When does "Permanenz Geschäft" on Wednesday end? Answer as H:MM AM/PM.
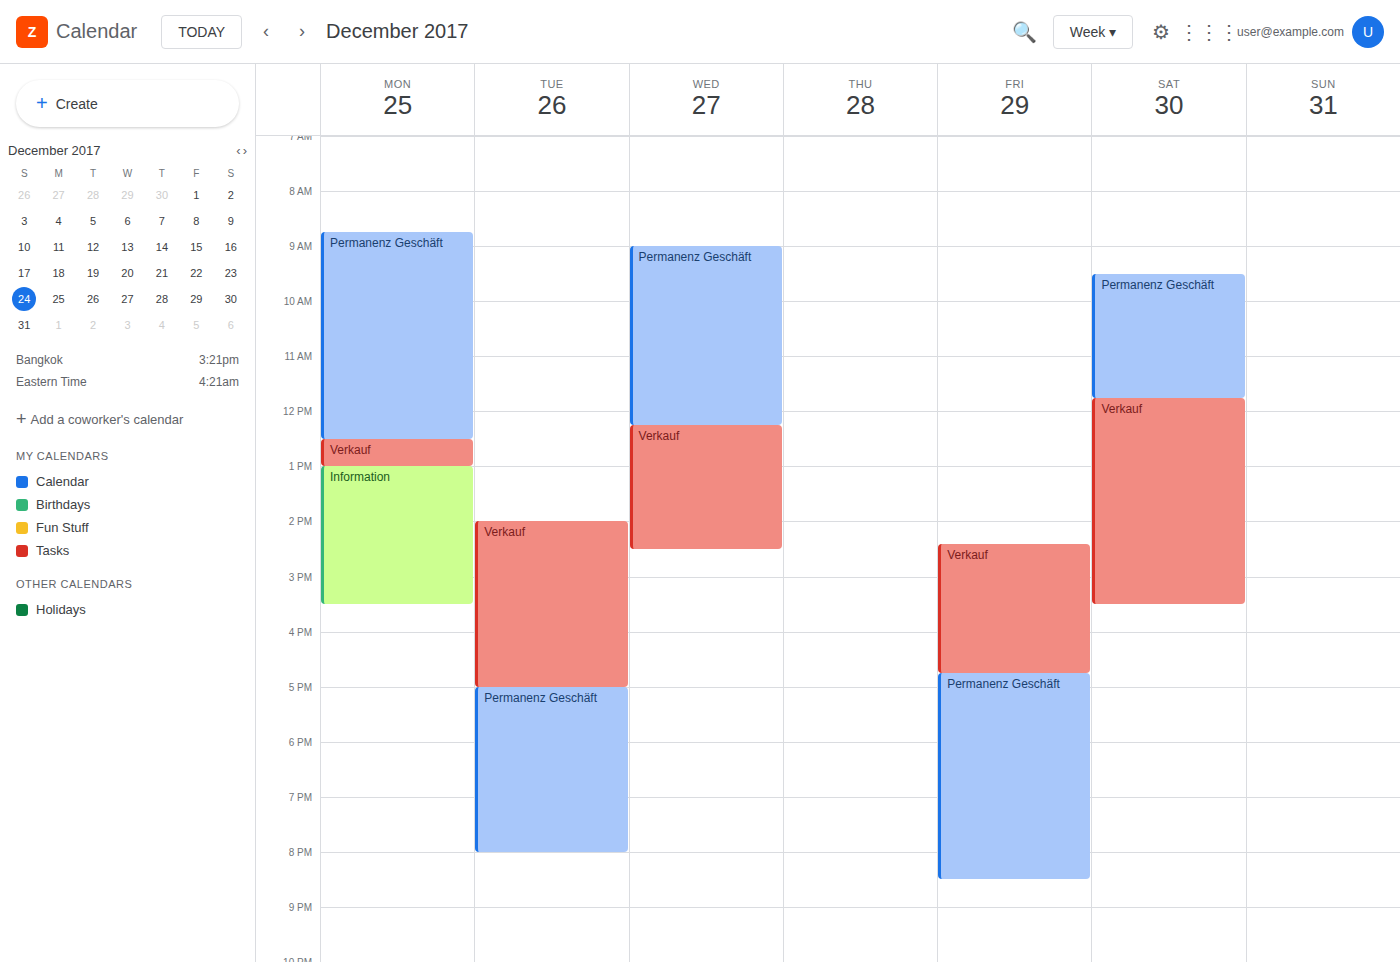
12:15 PM